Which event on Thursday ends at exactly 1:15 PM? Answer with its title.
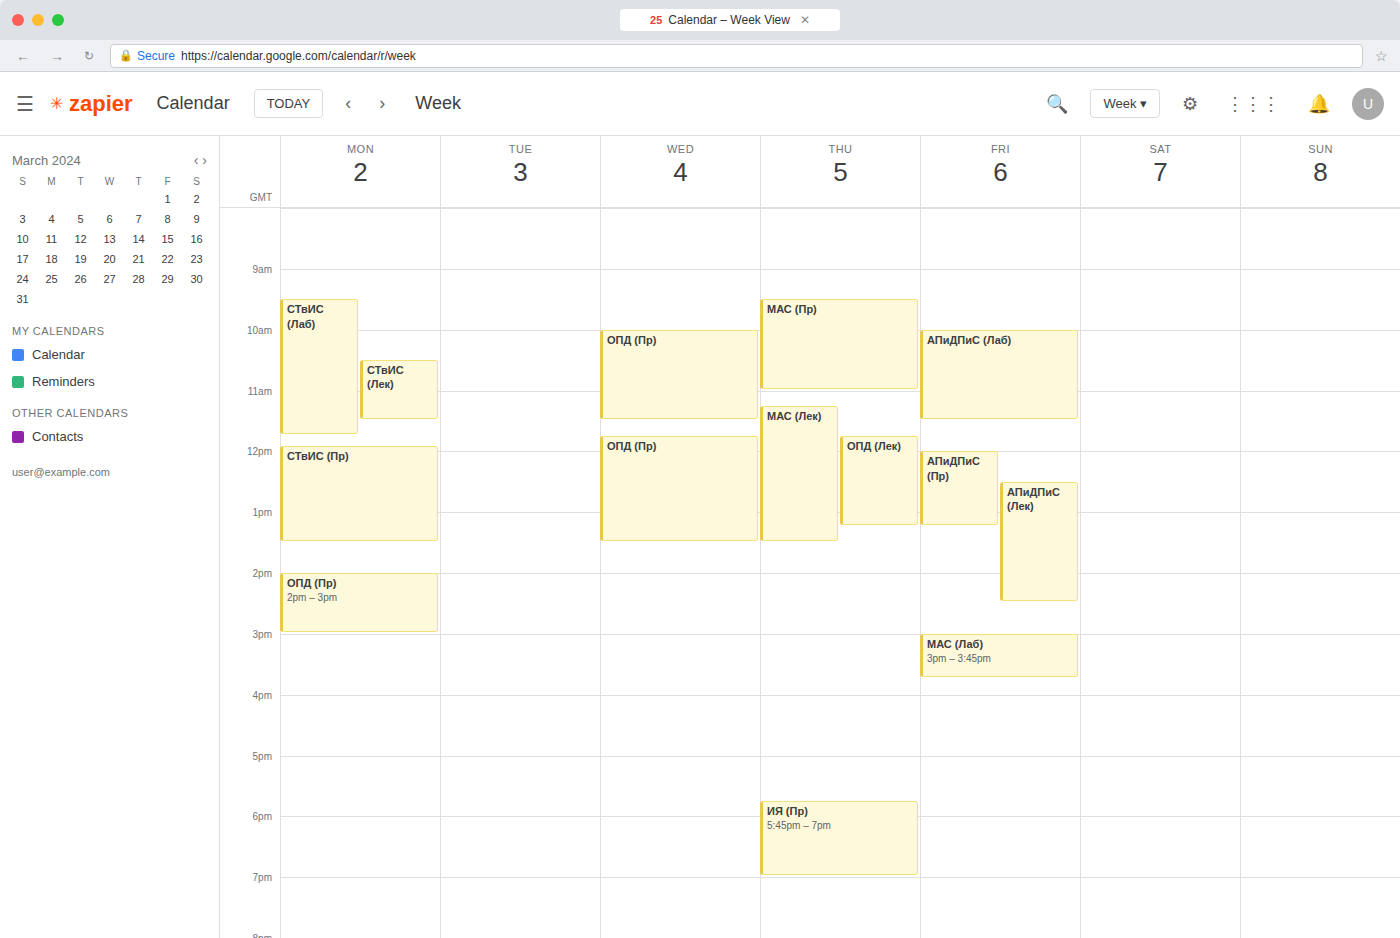
"ОПД (Лек)"